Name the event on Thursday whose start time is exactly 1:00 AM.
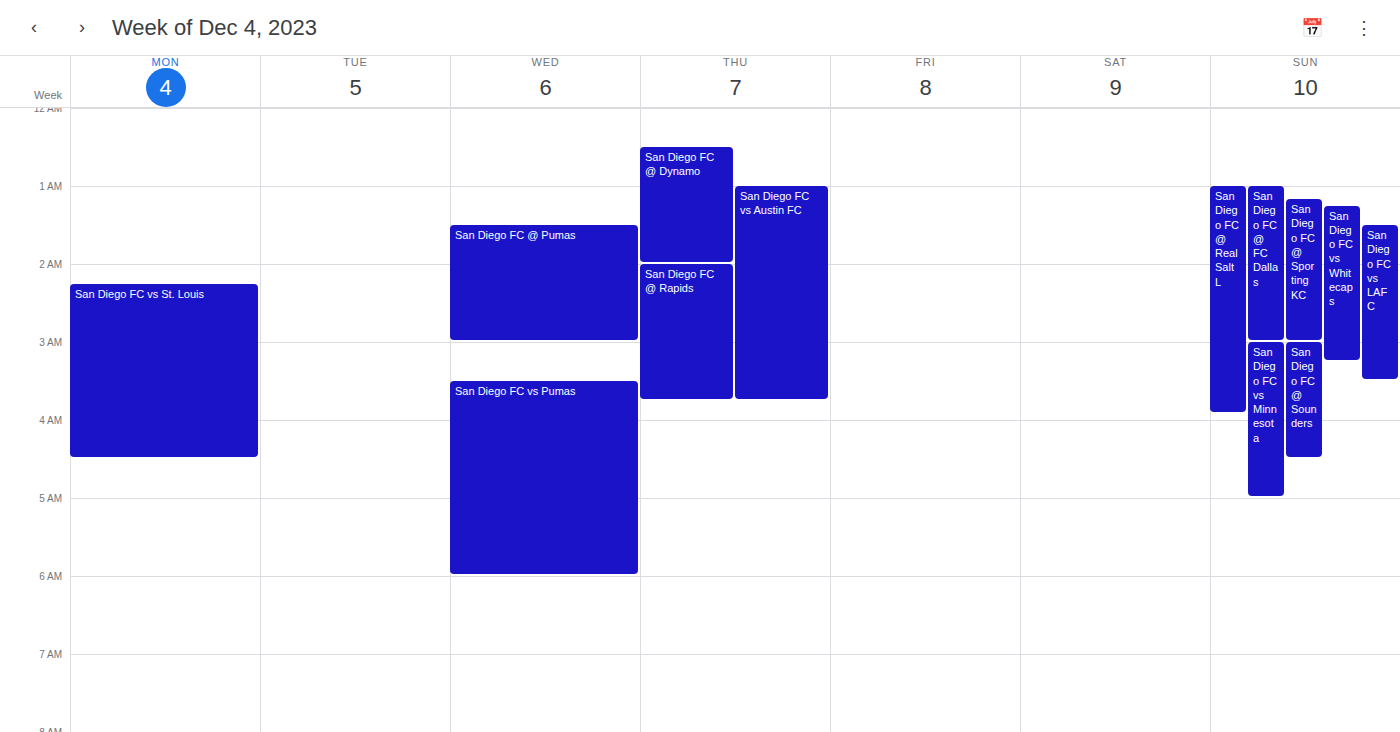
"San Diego FC vs Austin FC"